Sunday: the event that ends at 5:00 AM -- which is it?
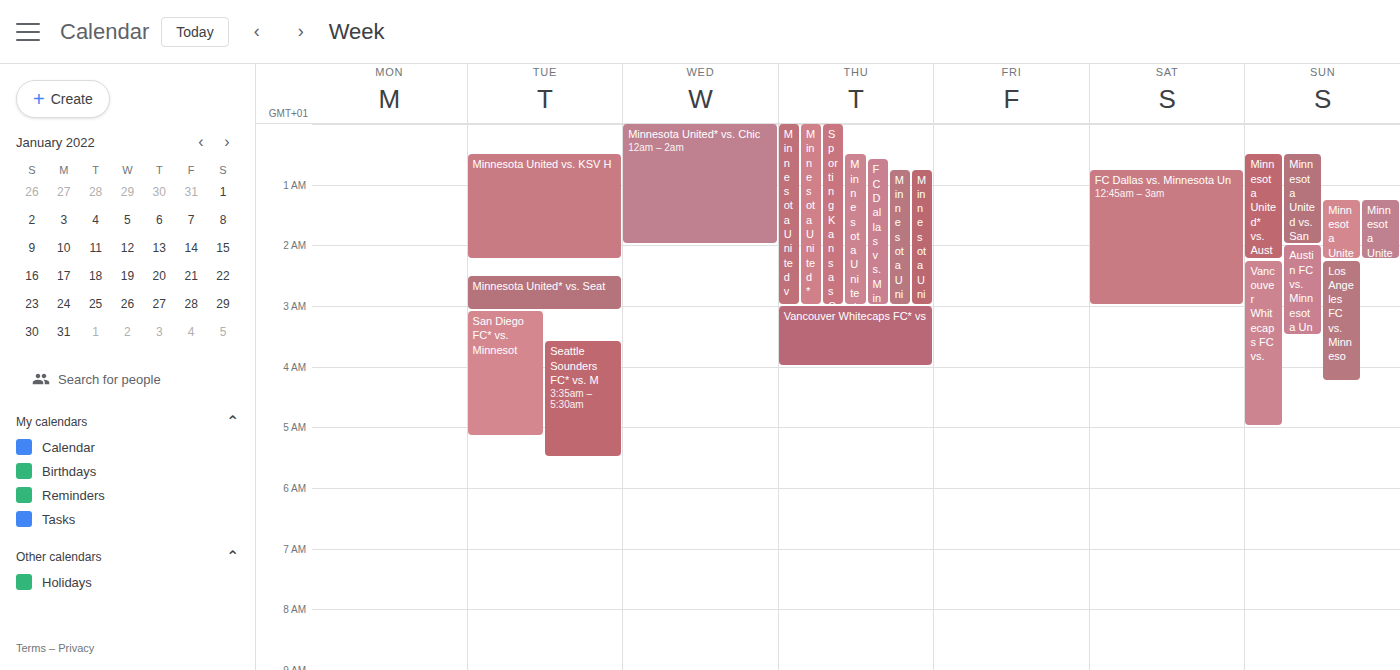
"Vancouver Whitecaps FC vs."